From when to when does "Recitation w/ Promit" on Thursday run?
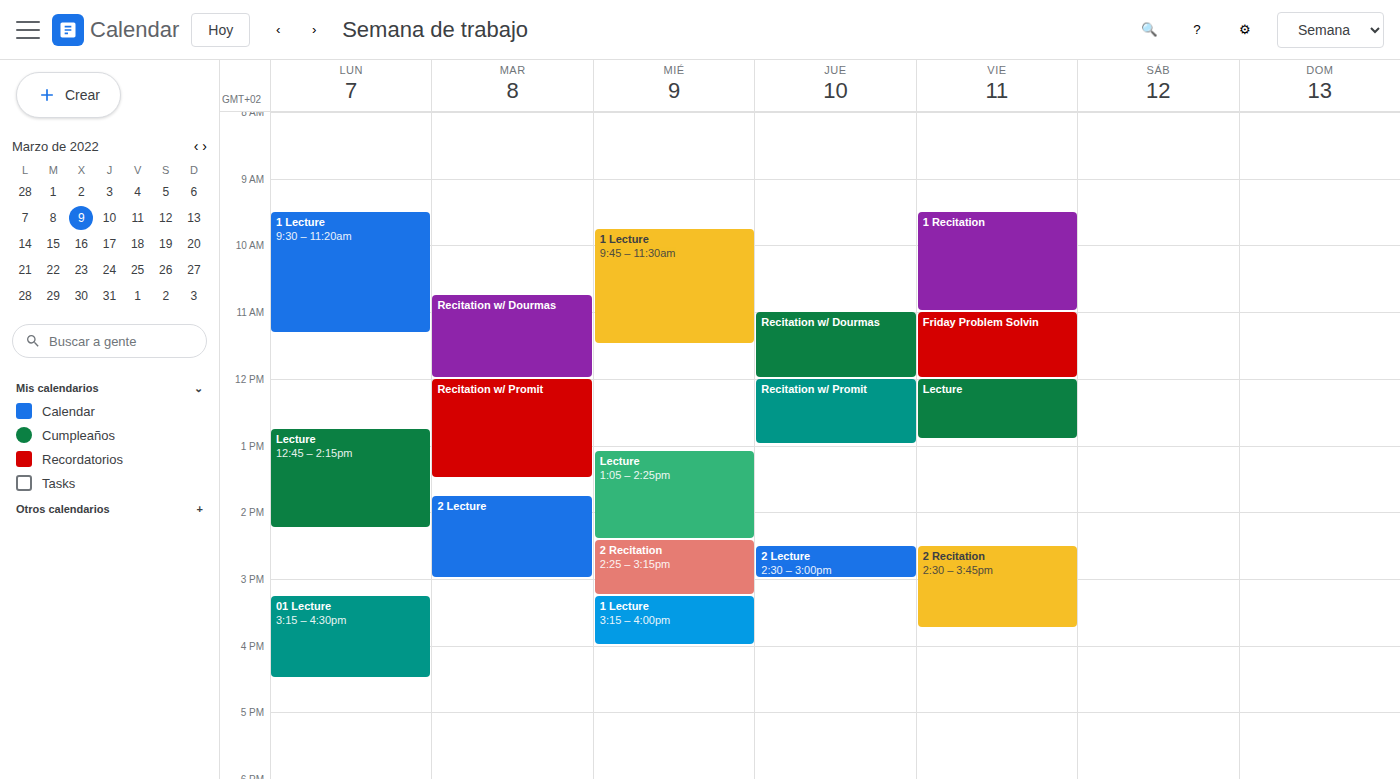
12:00 PM to 1:00 PM